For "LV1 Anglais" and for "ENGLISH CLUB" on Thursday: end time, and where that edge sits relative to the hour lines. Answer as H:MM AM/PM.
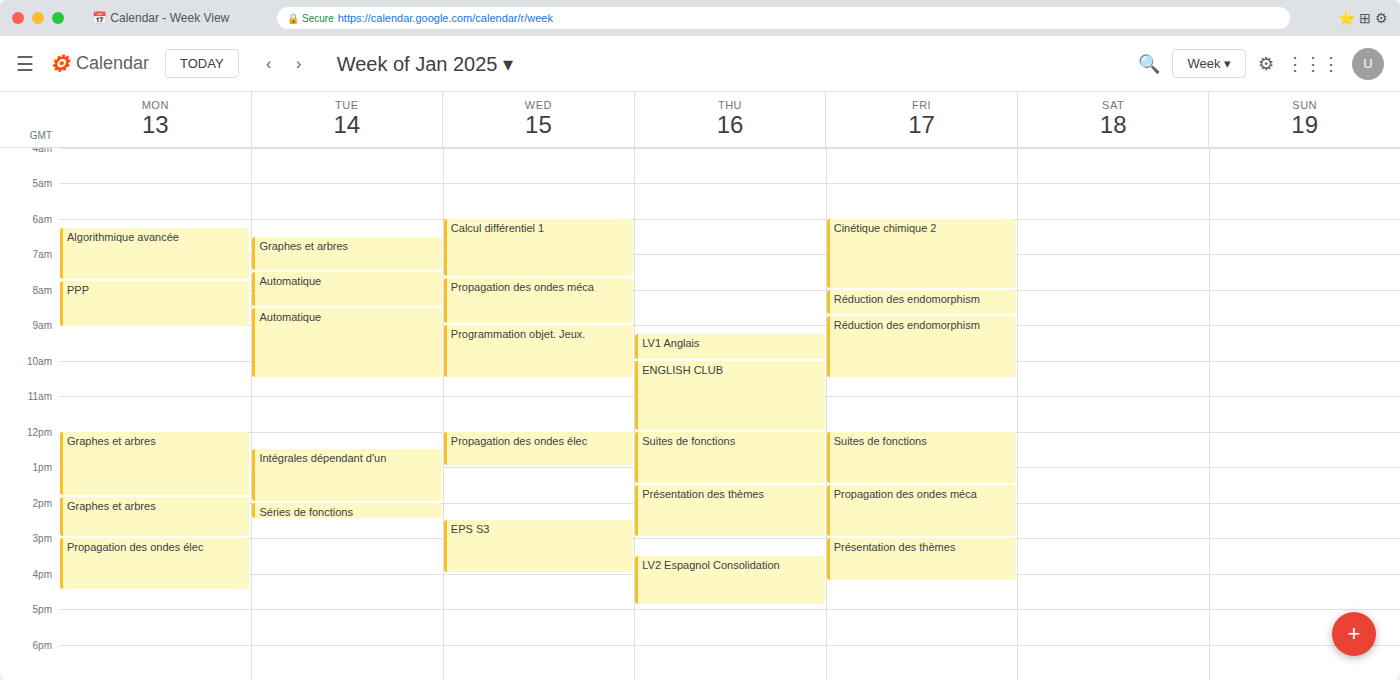
"LV1 Anglais": 10:00 AM, exactly on the 10 AM line. "ENGLISH CLUB": 12:00 PM, exactly on the 12 PM line.